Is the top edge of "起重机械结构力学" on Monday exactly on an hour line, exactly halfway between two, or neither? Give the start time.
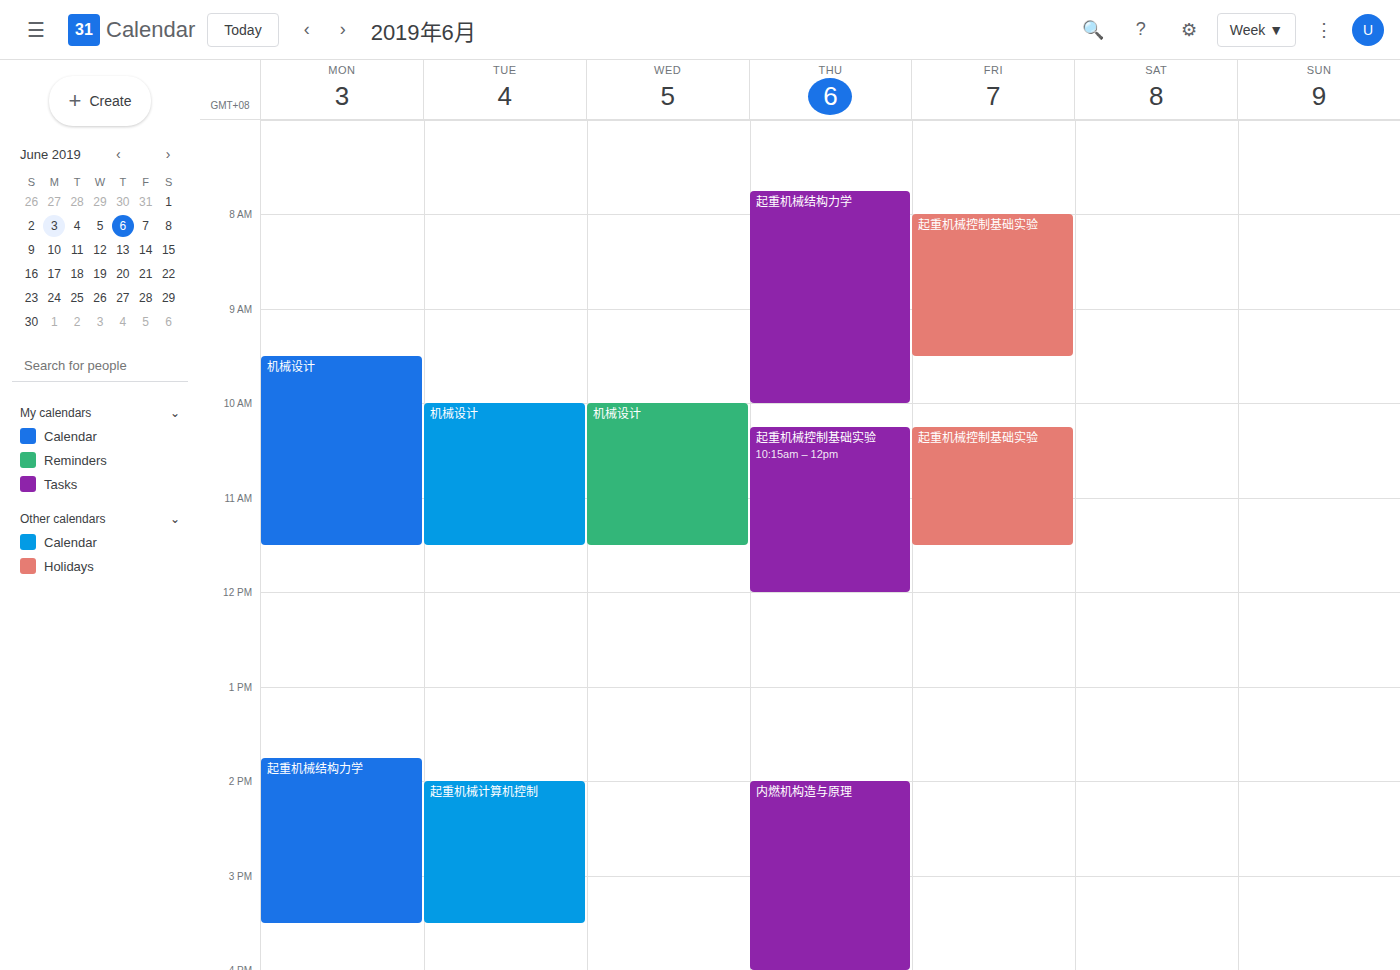
1:45 PM -- neither: three quarters of the way from the 1 PM line to the 2 PM line.